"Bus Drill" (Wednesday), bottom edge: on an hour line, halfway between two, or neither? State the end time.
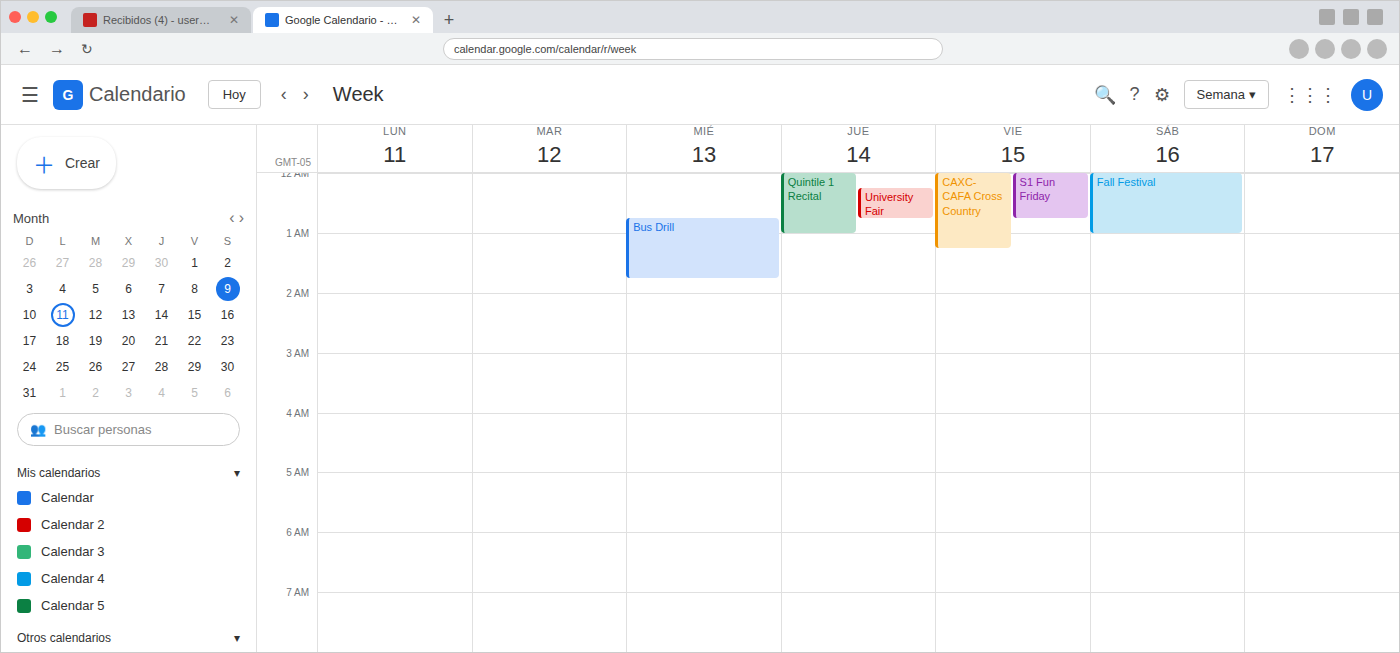
1:45 AM -- neither: three quarters of the way from the 1 AM line to the 2 AM line.